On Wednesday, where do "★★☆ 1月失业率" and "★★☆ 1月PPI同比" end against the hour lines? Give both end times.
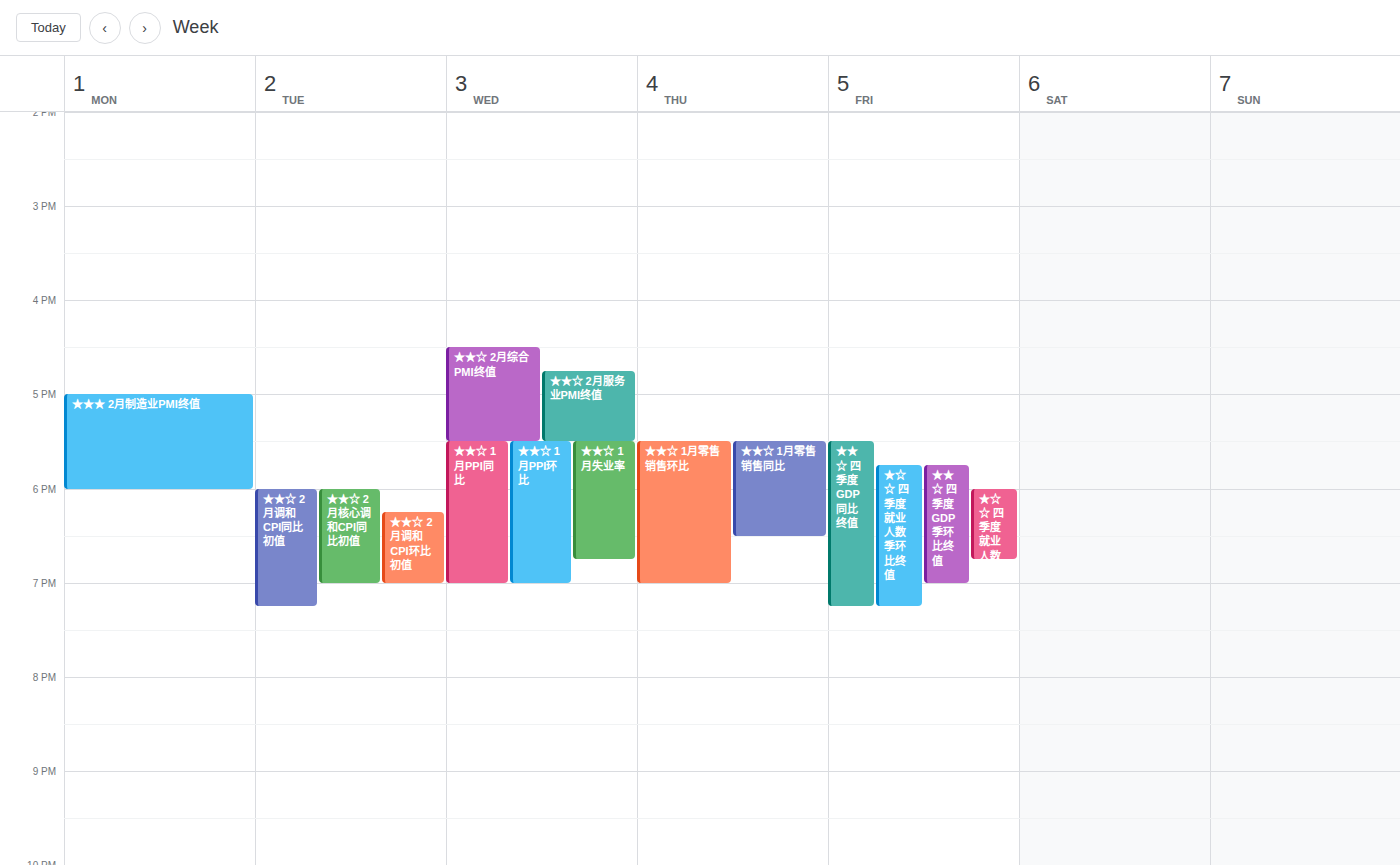
"★★☆ 1月失业率": 18:45, neither: three quarters of the way from the 18:00 line to the 19:00 line. "★★☆ 1月PPI同比": 19:00, exactly on the 19:00 line.